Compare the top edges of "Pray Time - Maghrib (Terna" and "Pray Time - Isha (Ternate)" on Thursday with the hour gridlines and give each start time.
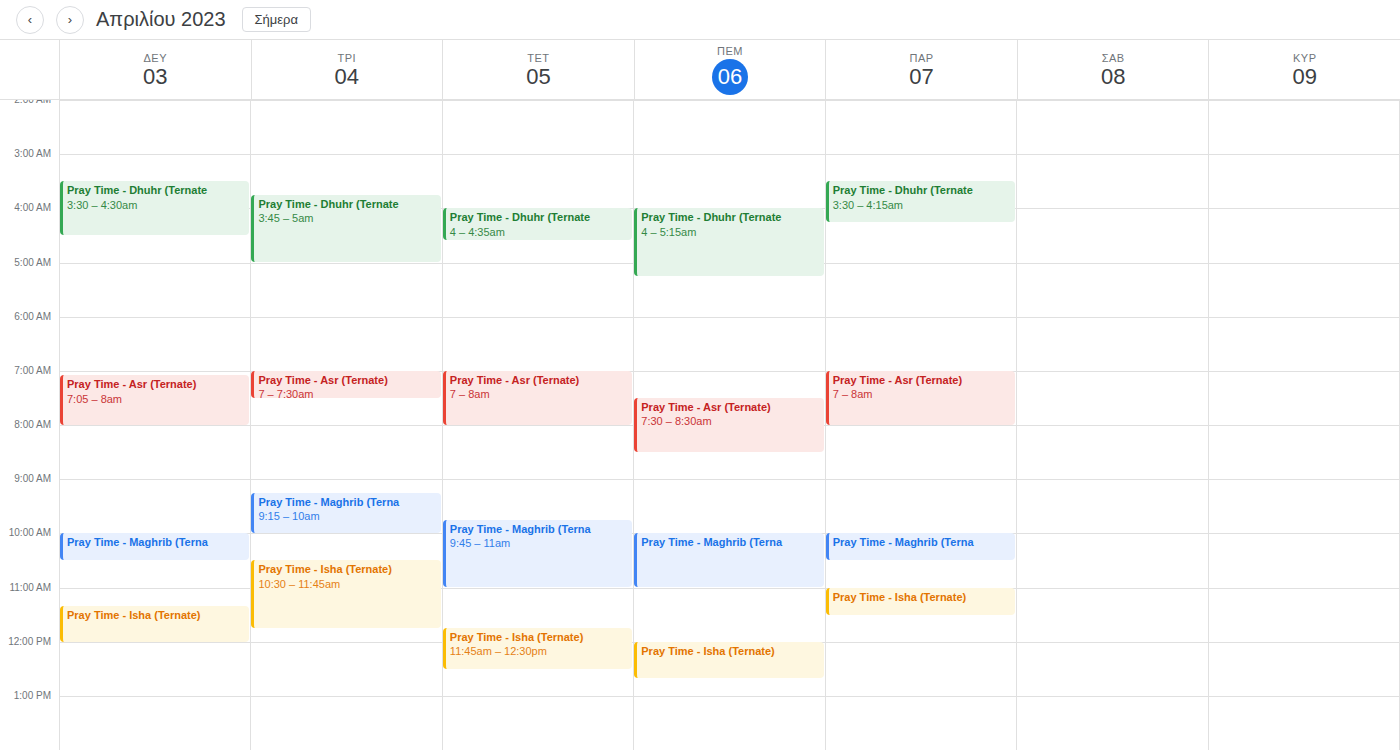
"Pray Time - Maghrib (Terna": 10:00 AM, exactly on the 10 AM line. "Pray Time - Isha (Ternate)": 12:00 PM, exactly on the 12 PM line.